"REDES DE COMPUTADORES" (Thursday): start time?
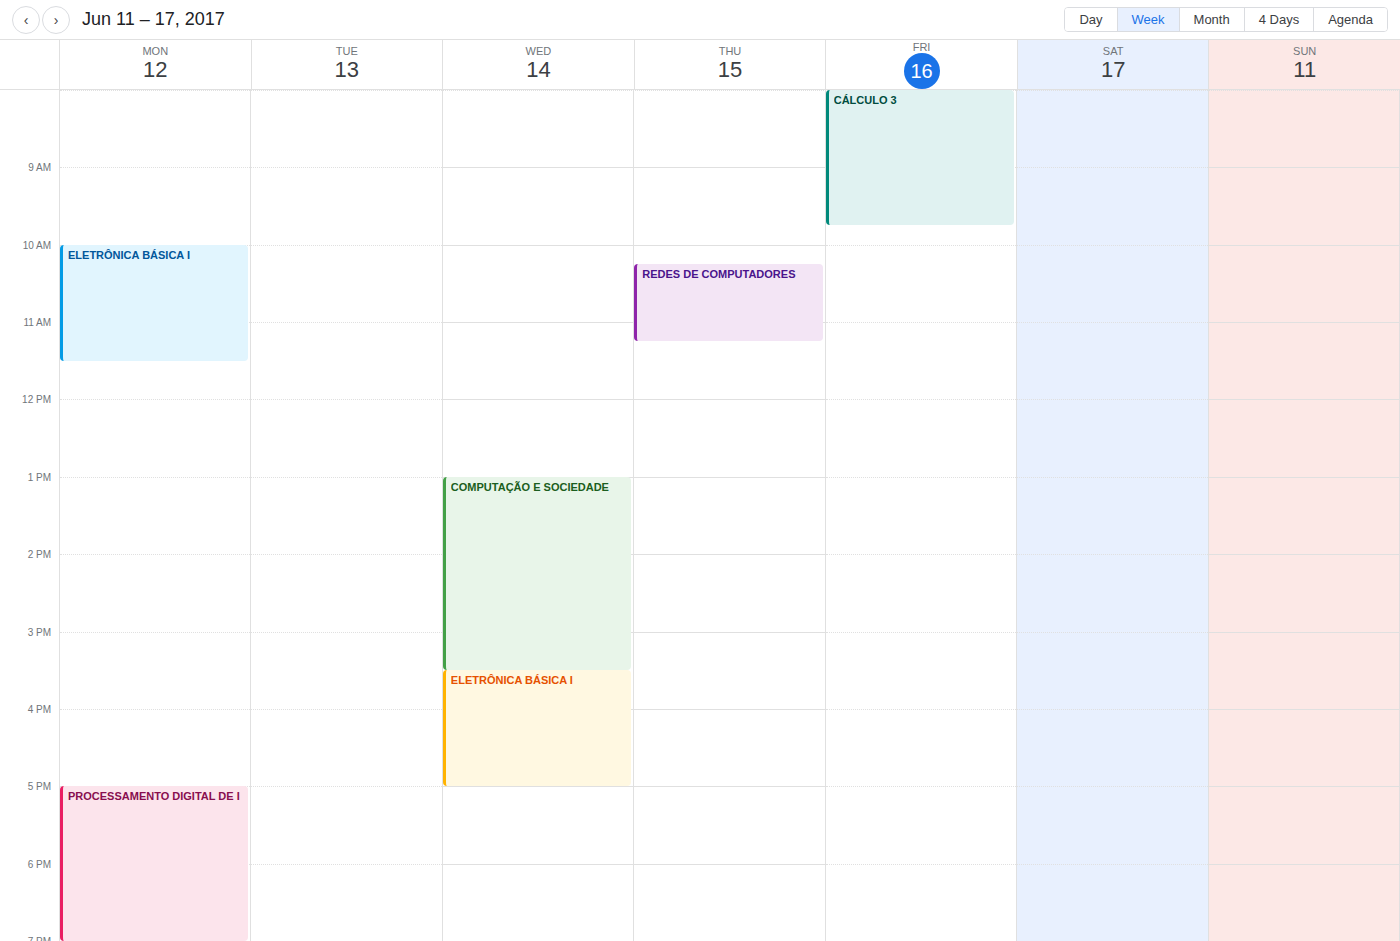
10:15 AM